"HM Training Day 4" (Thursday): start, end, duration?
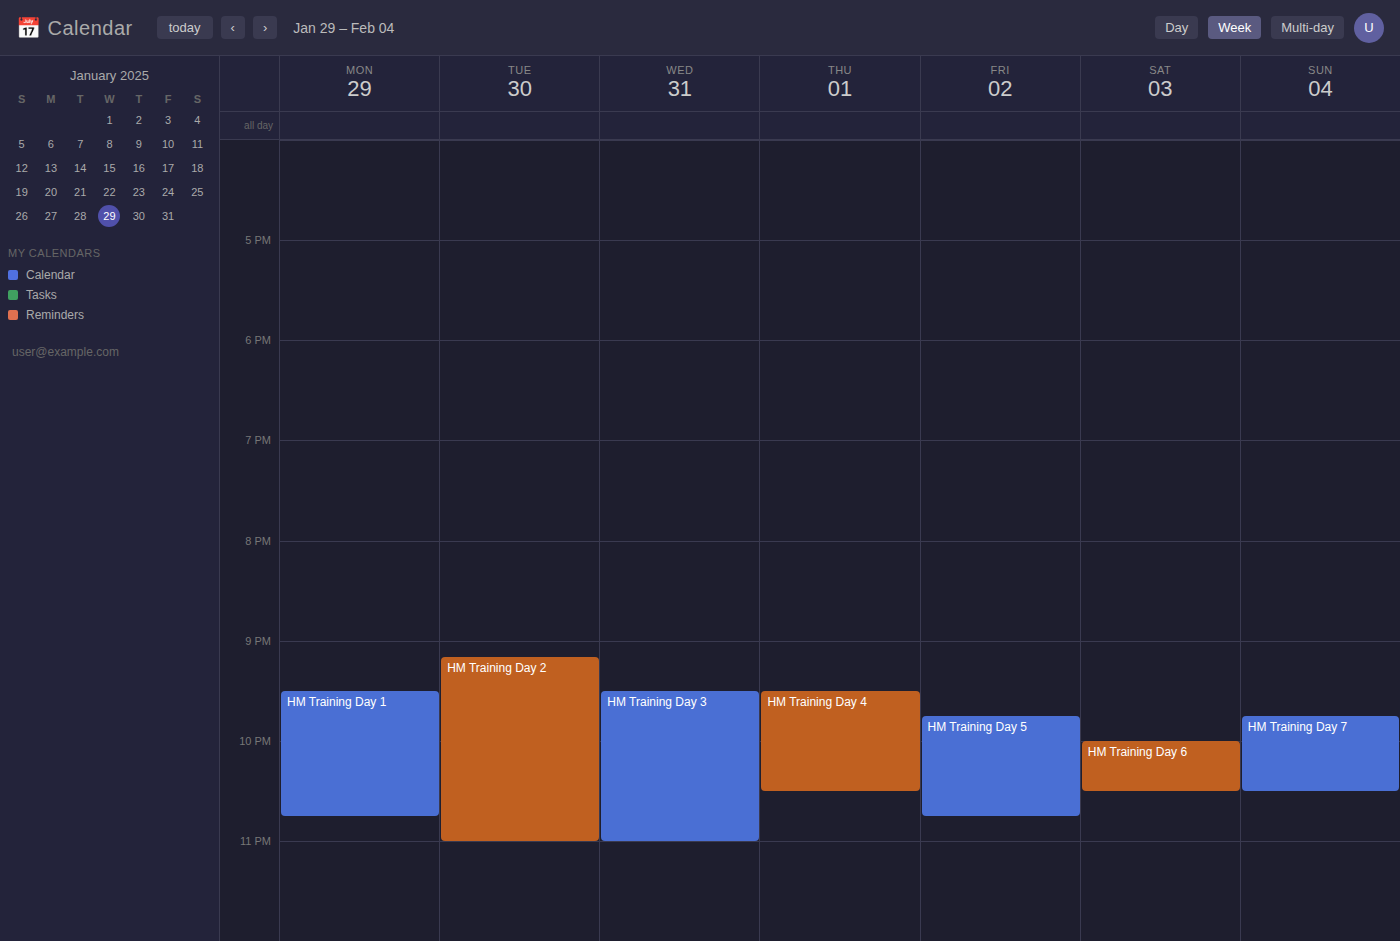
21:30 to 22:30, 1 hour